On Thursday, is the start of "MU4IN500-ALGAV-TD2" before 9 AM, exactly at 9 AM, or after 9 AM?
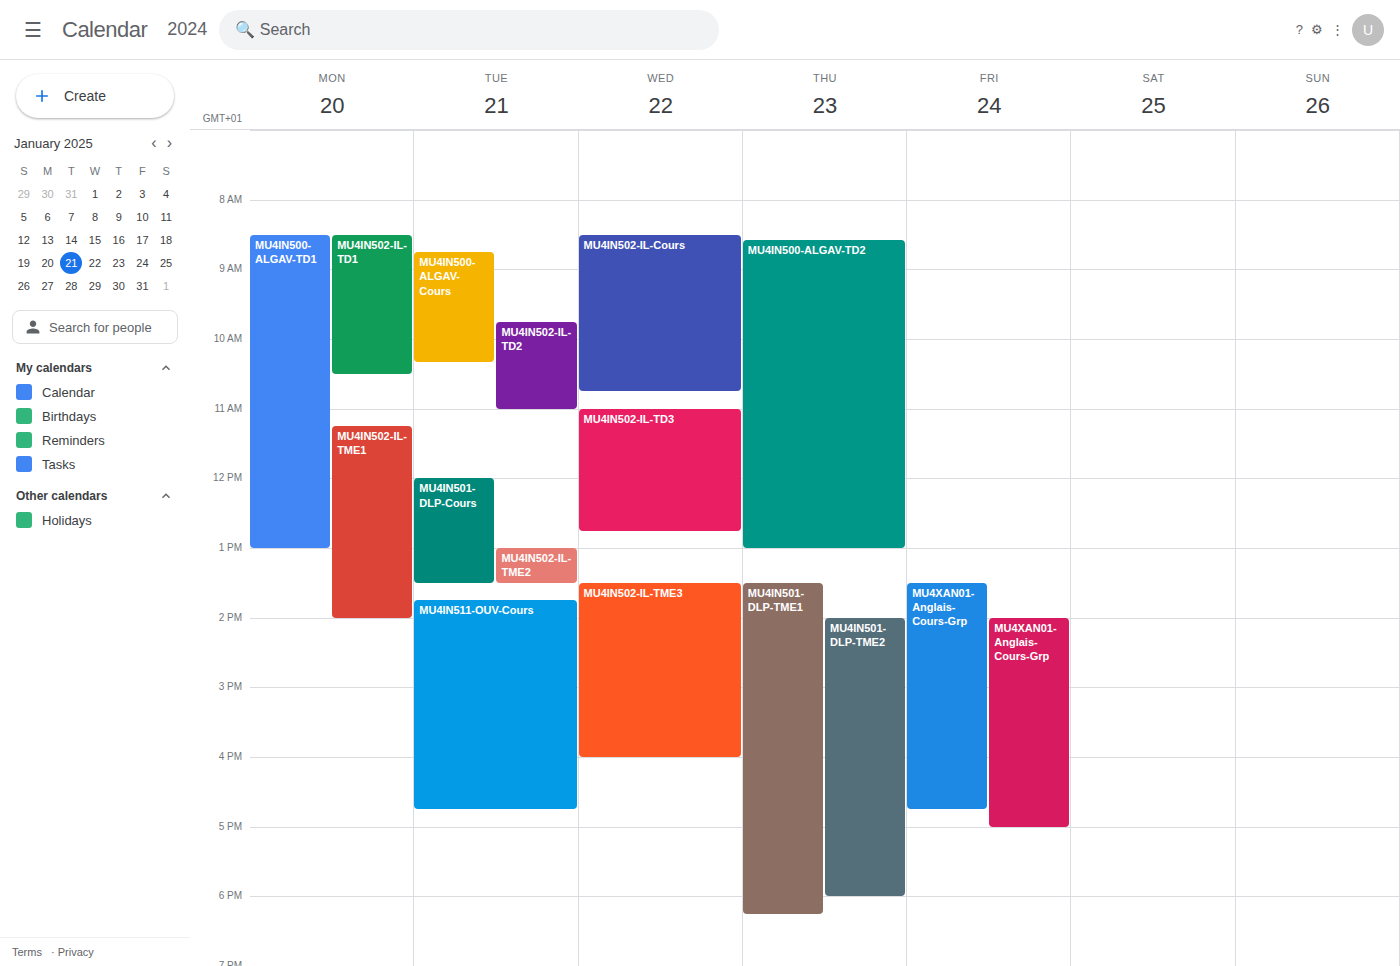
8:35 AM -- before 9 AM, 25 minutes above the 9 AM line.